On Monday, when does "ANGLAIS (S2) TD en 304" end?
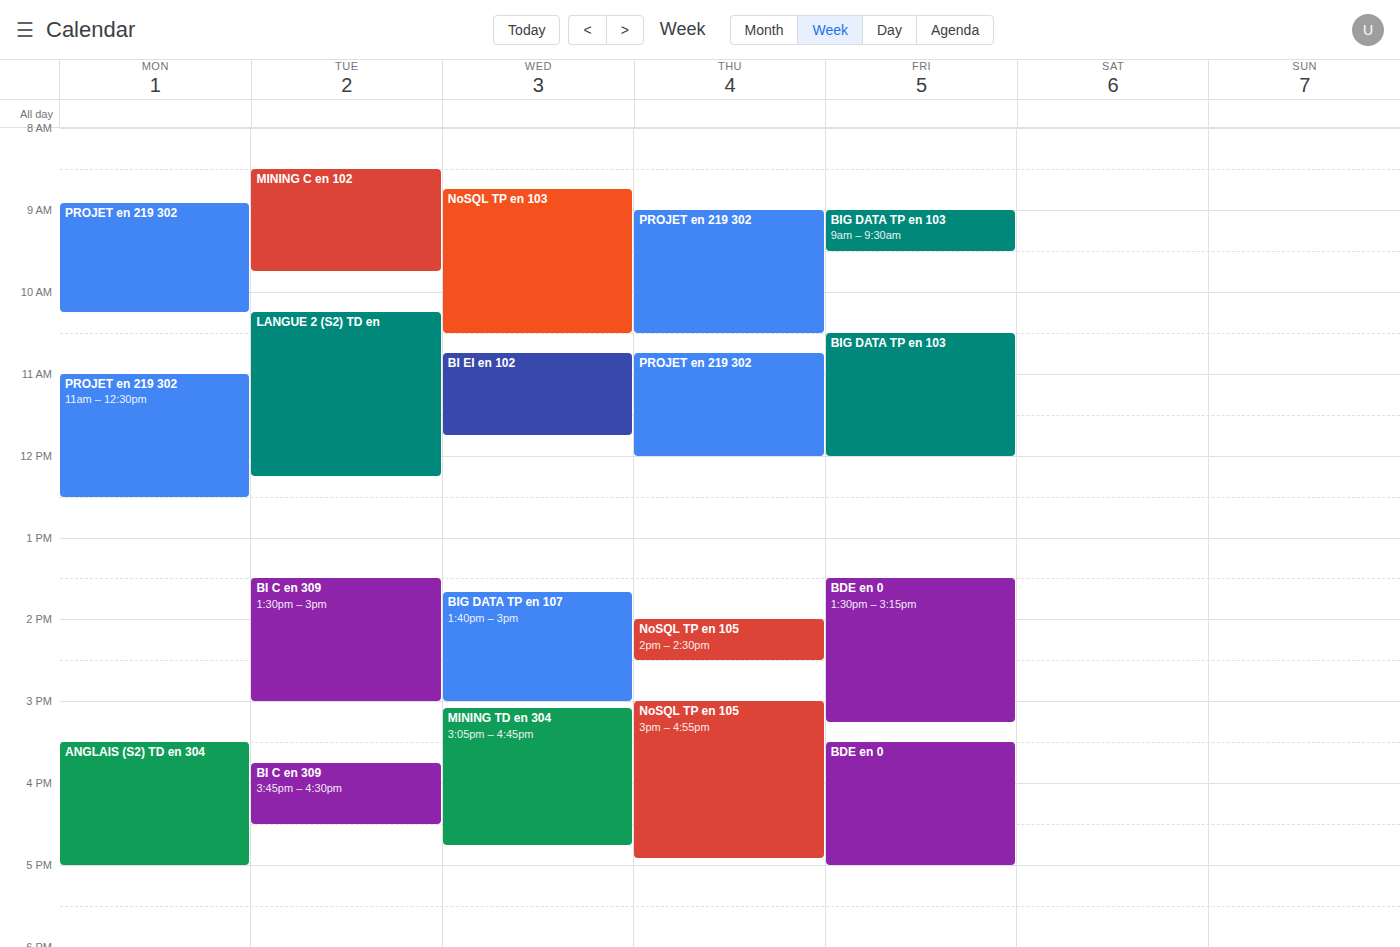
5:00 PM